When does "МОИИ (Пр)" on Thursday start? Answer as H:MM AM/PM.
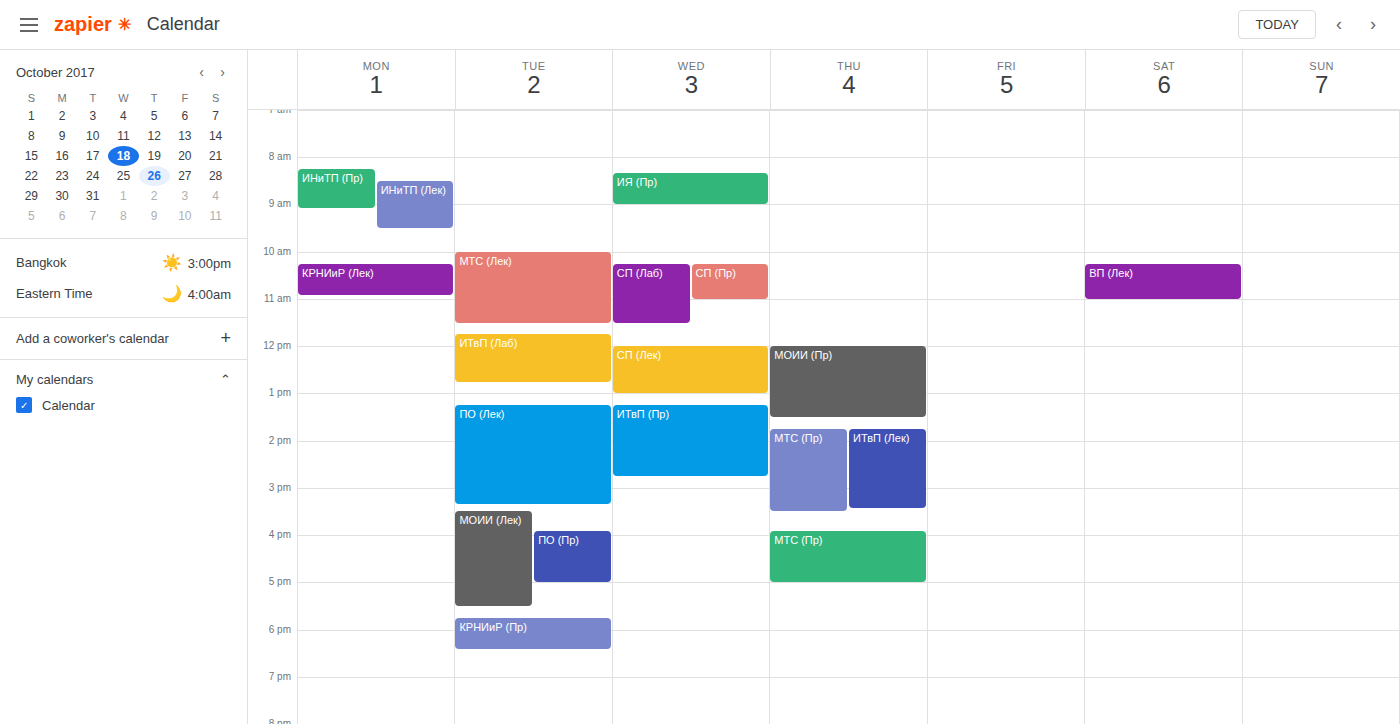
12:00 PM